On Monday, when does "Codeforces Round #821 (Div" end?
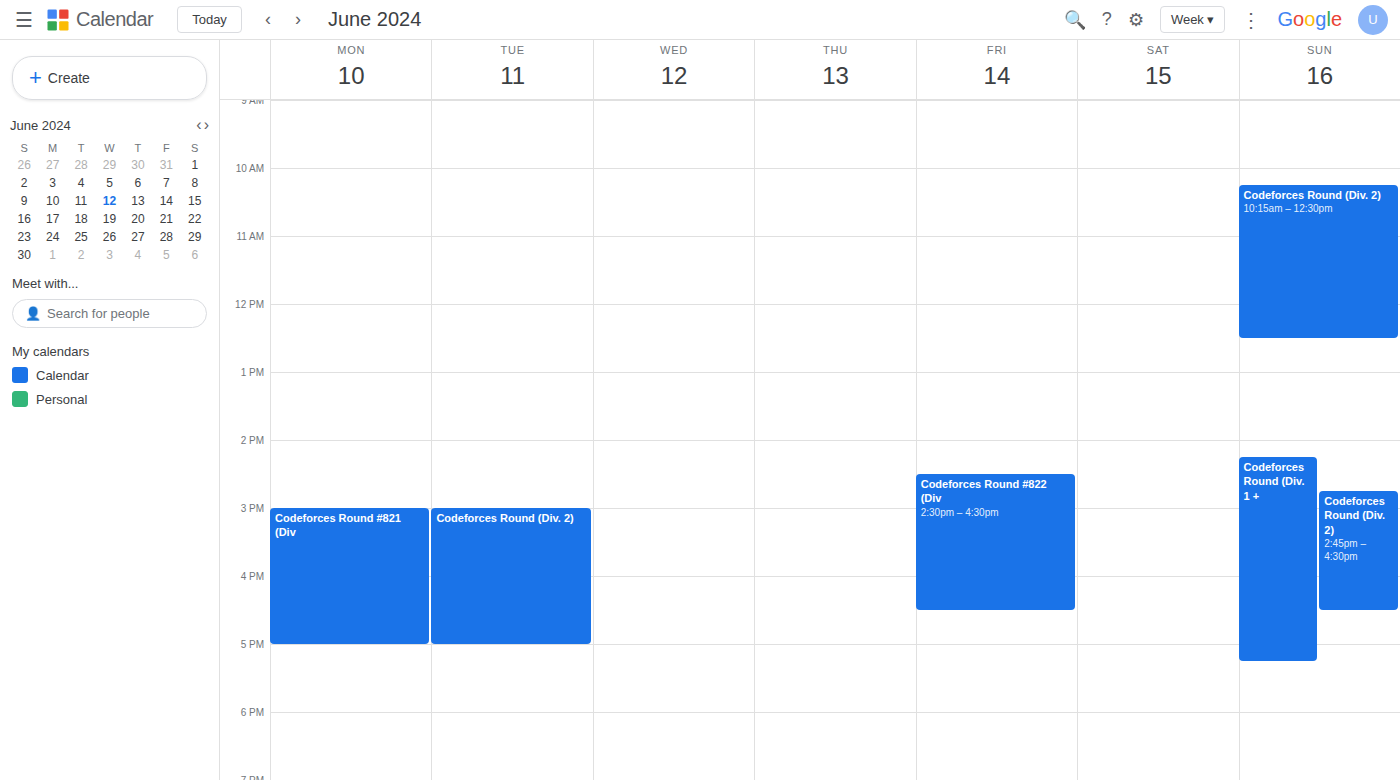
5:00 PM